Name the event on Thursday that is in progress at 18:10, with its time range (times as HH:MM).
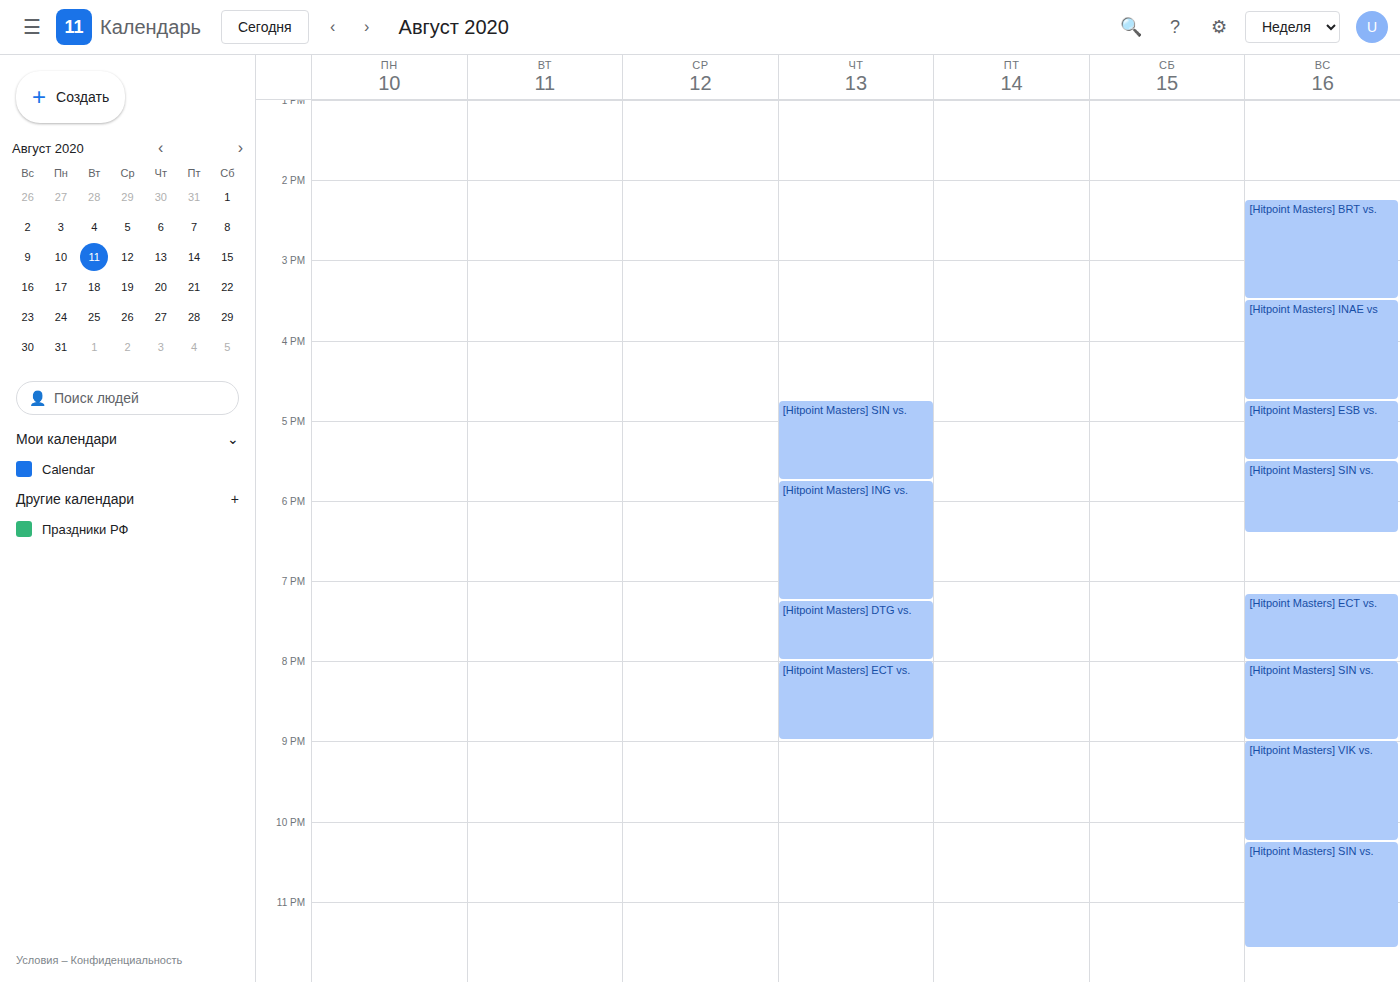
"[Hitpoint Masters] ING vs.", 17:45 to 19:15